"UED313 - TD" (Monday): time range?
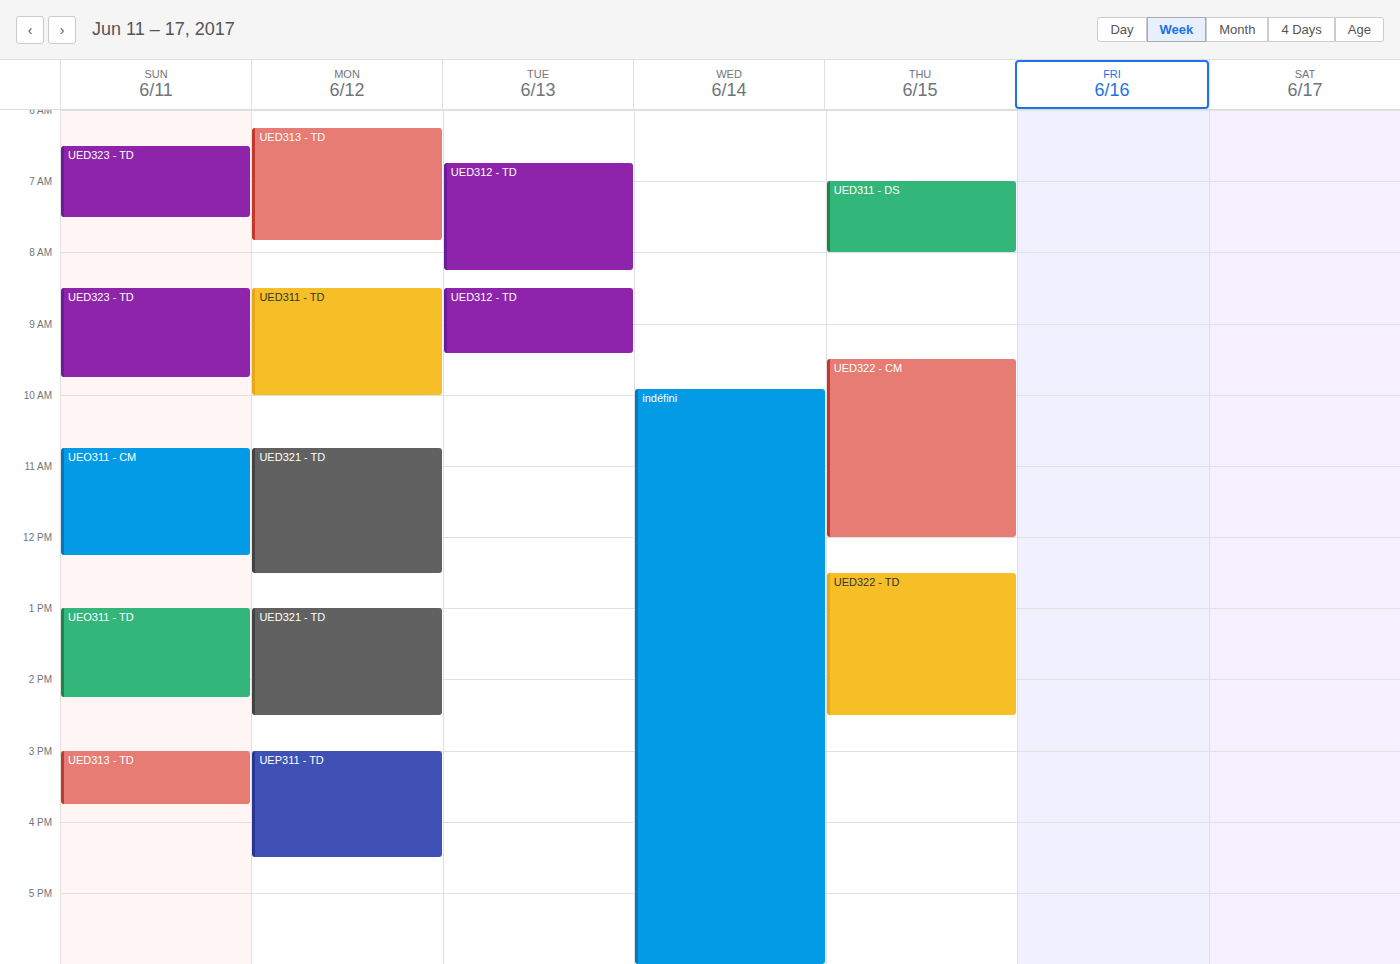
6:15 AM to 7:50 AM